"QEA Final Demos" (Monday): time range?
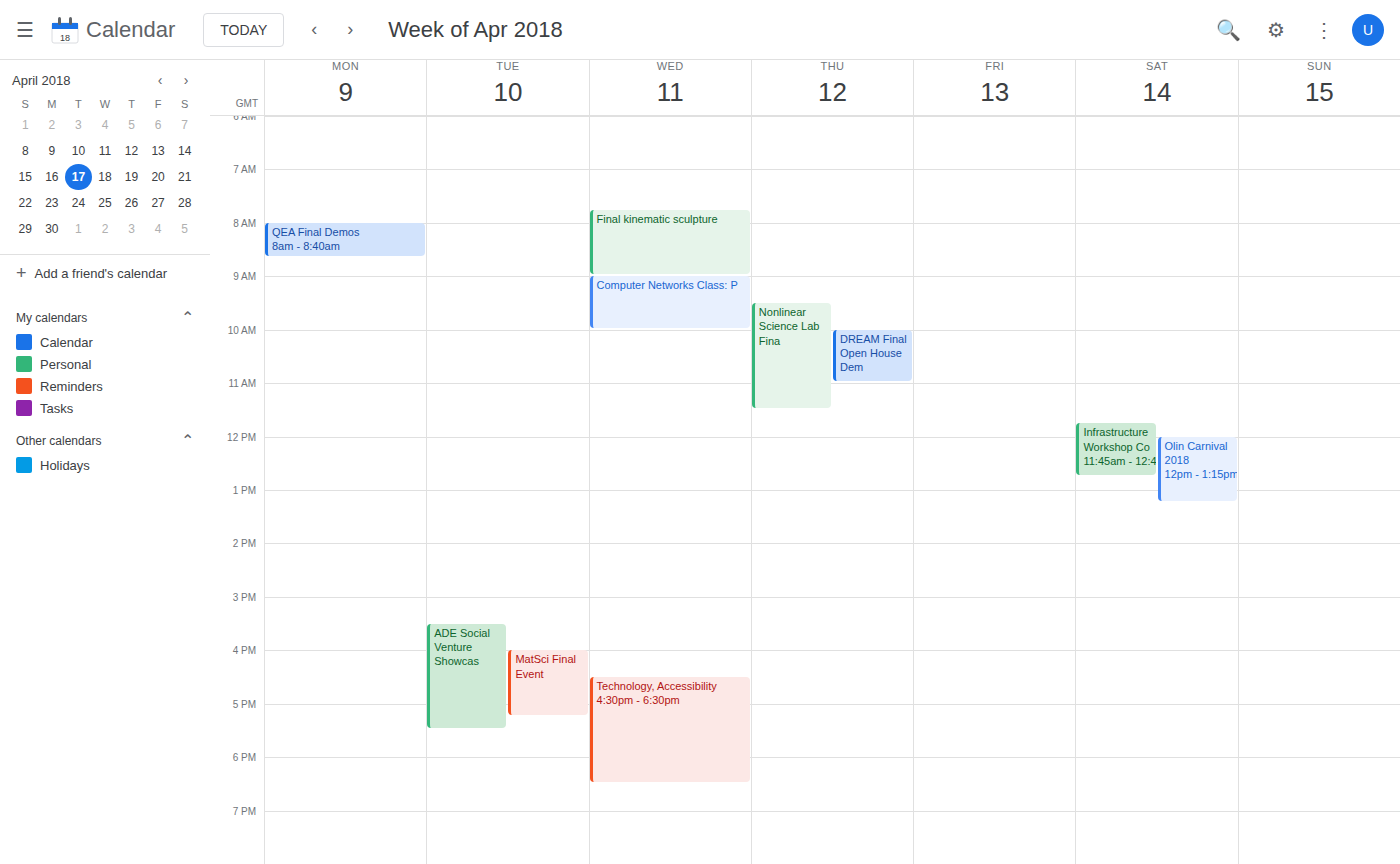
8:00 AM to 8:40 AM